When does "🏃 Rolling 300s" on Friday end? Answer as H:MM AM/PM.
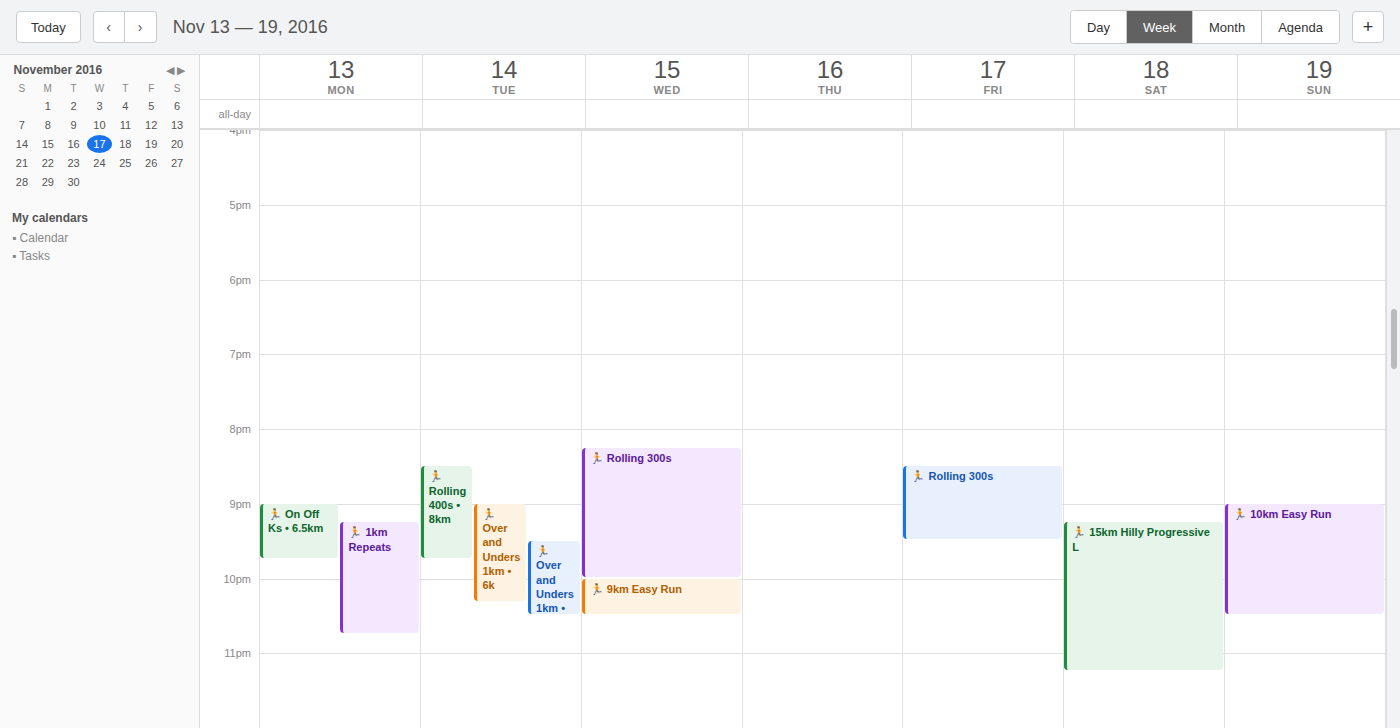
9:30 PM